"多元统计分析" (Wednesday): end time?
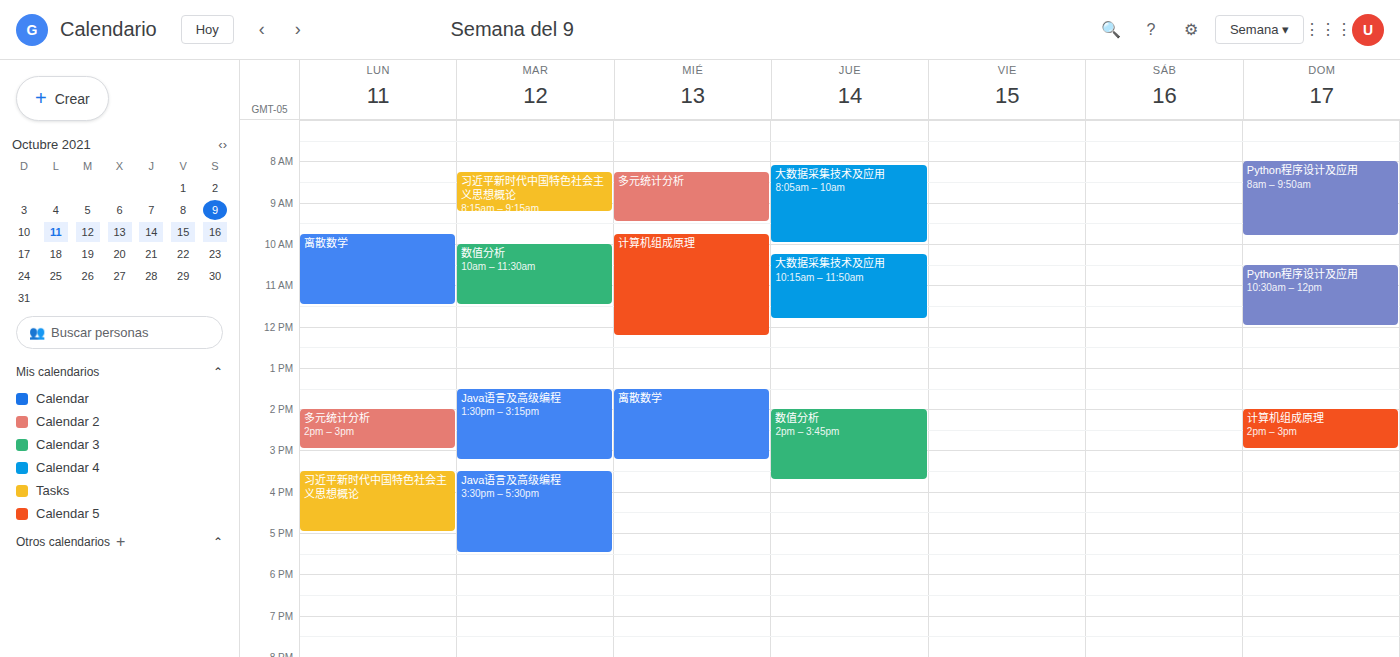
9:30 AM